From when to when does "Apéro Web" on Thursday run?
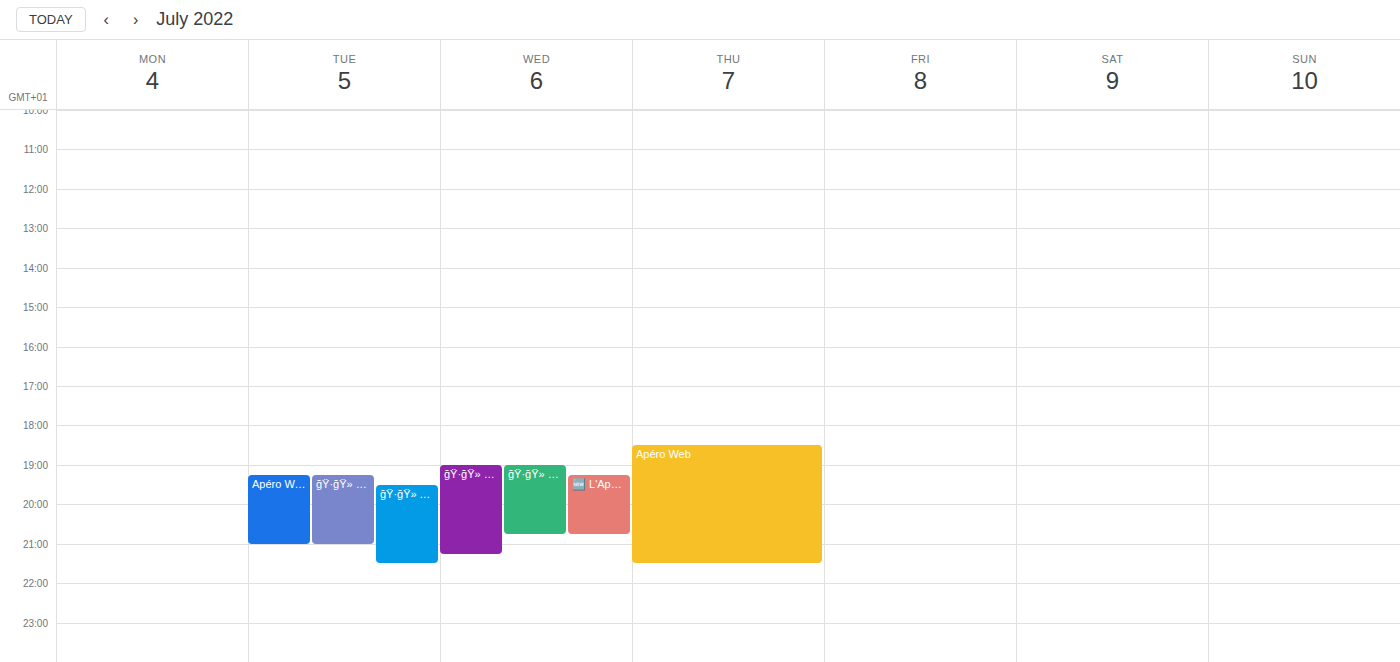
6:30 PM to 9:30 PM